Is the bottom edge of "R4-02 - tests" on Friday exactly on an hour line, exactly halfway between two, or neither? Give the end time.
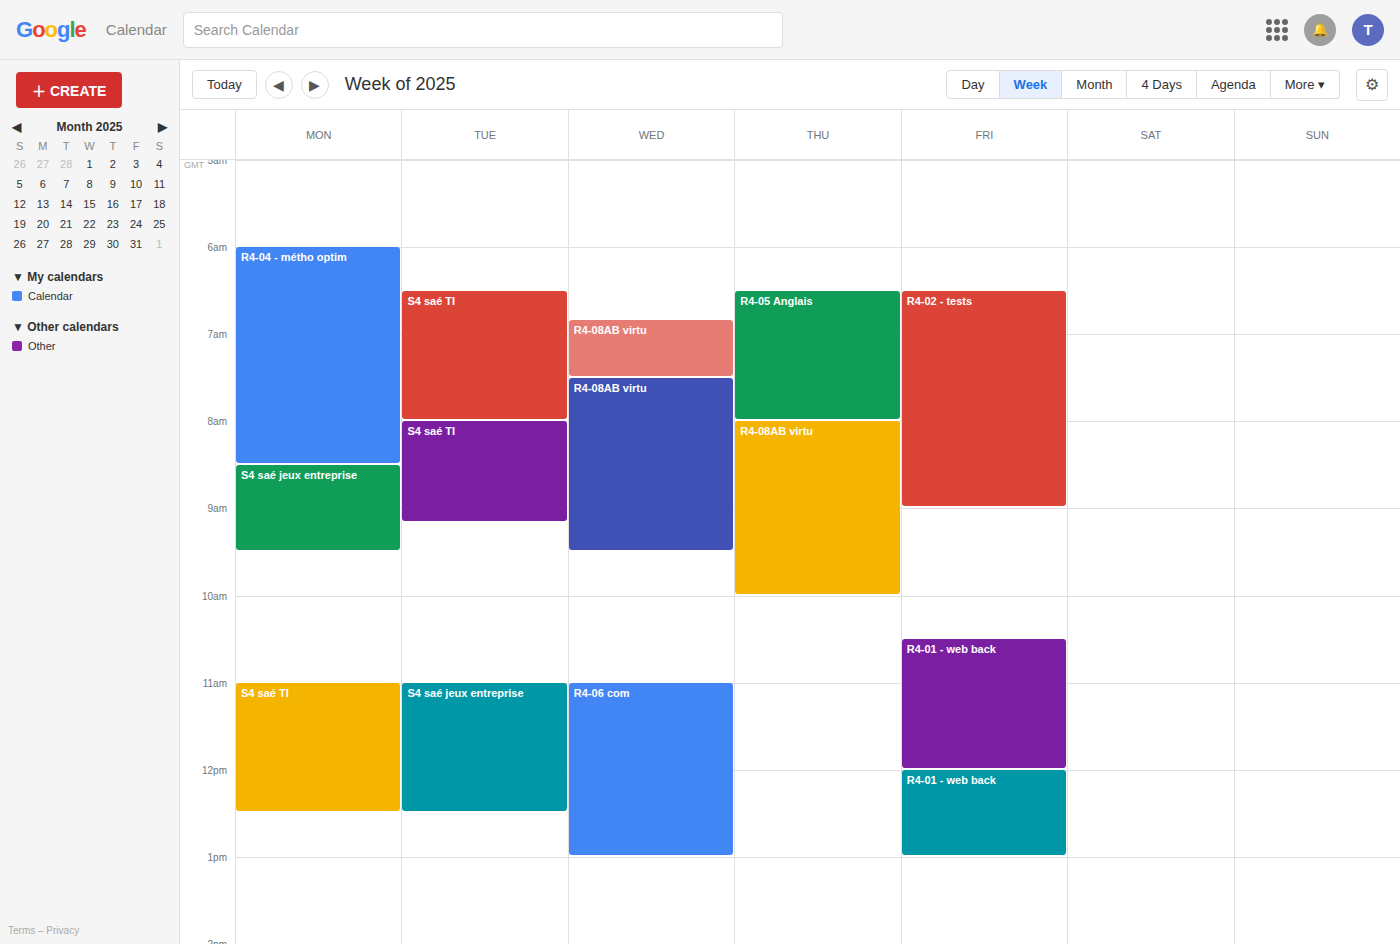
9:00 AM -- exactly on the 9 AM line.